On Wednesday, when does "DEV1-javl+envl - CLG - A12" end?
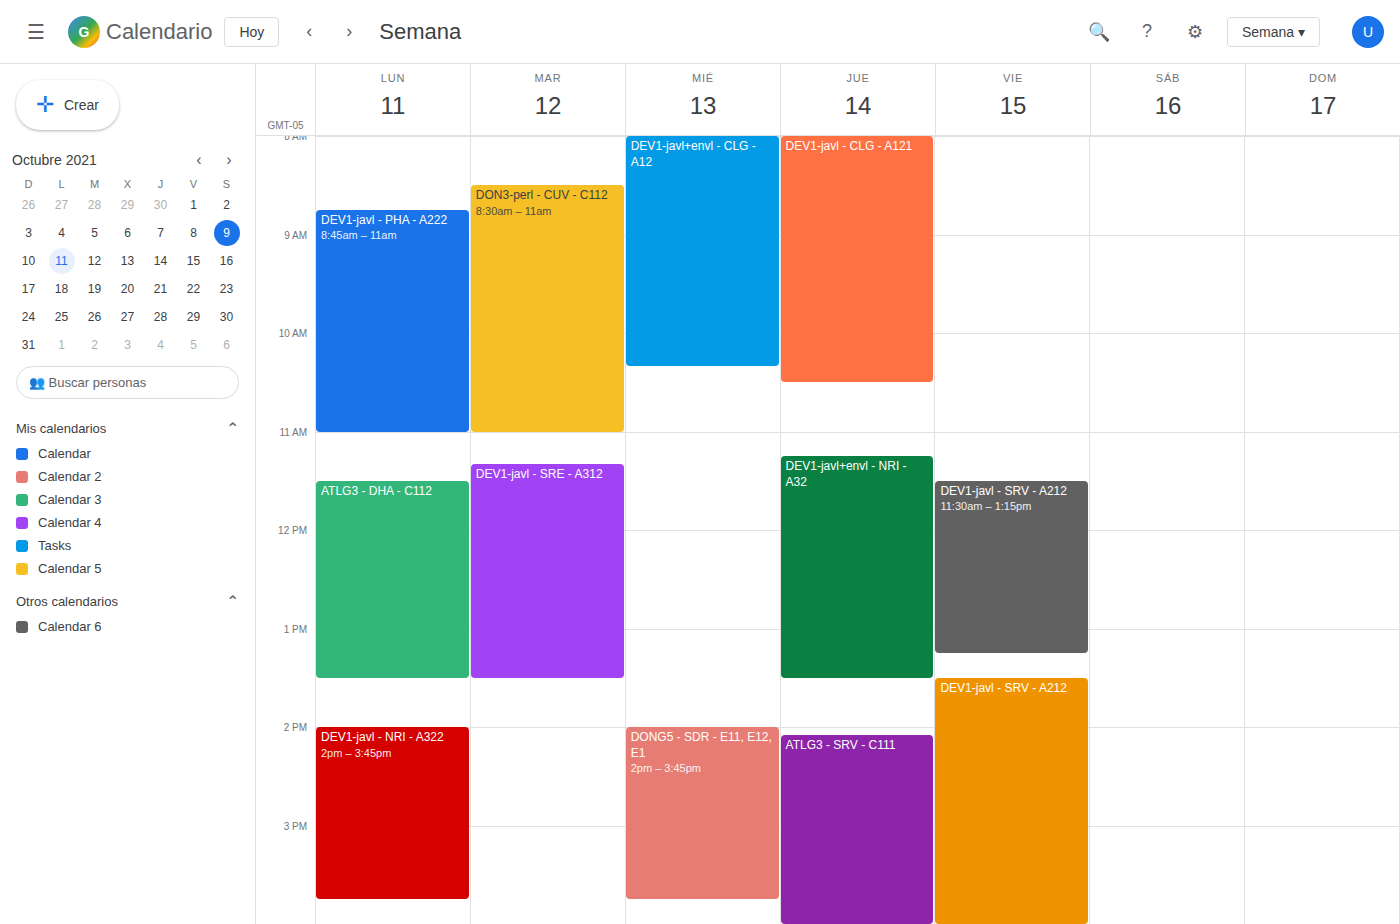
10:20 AM